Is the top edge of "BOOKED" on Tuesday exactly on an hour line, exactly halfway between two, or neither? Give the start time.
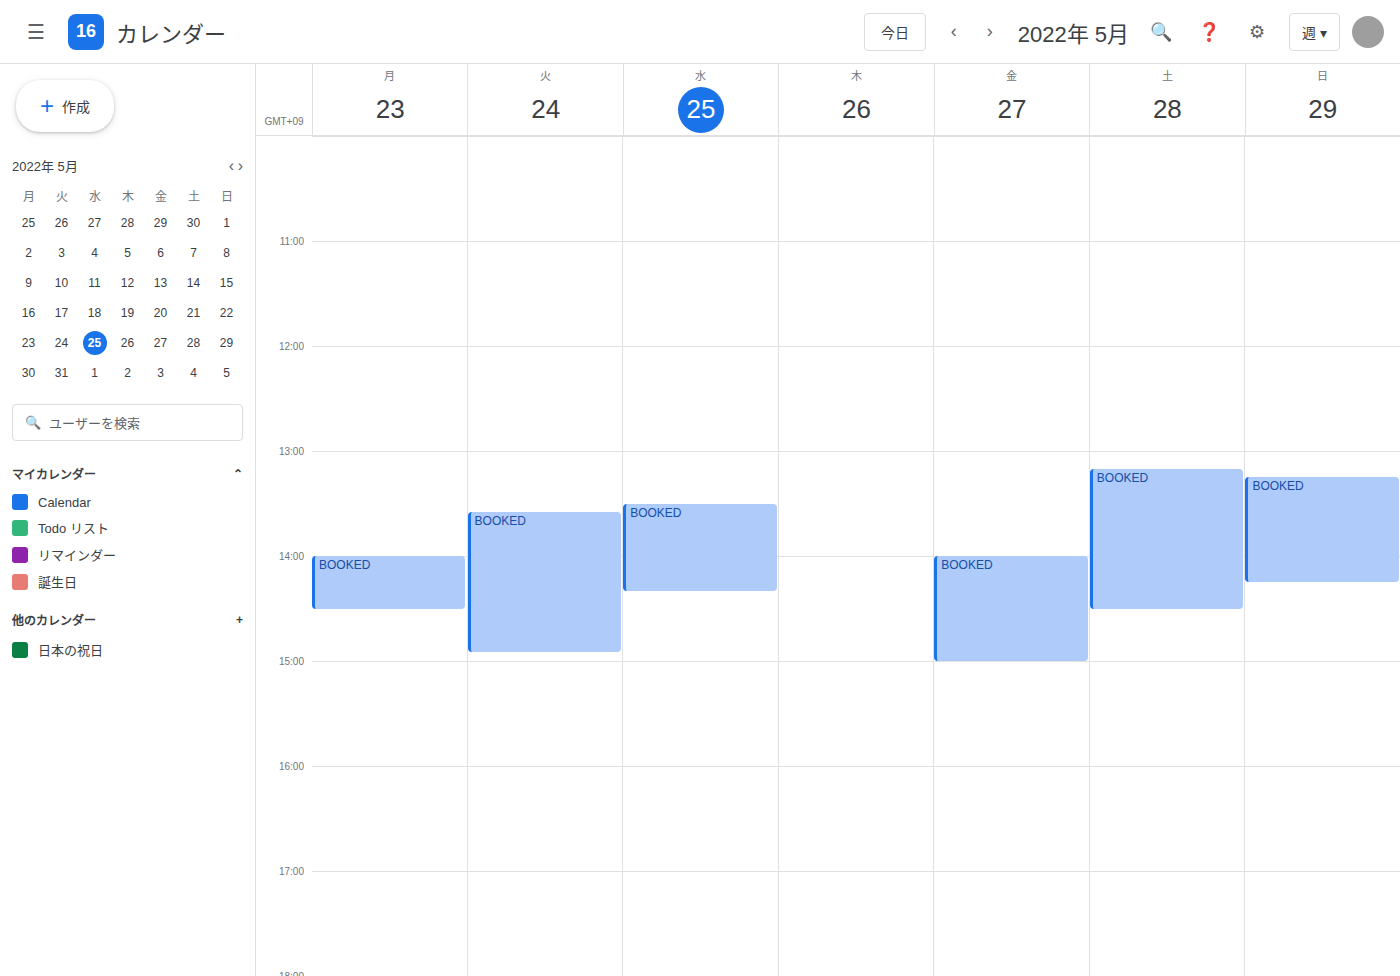
1:35 PM -- neither: 35 minutes below the 1 PM line and 25 minutes above the 2 PM line.